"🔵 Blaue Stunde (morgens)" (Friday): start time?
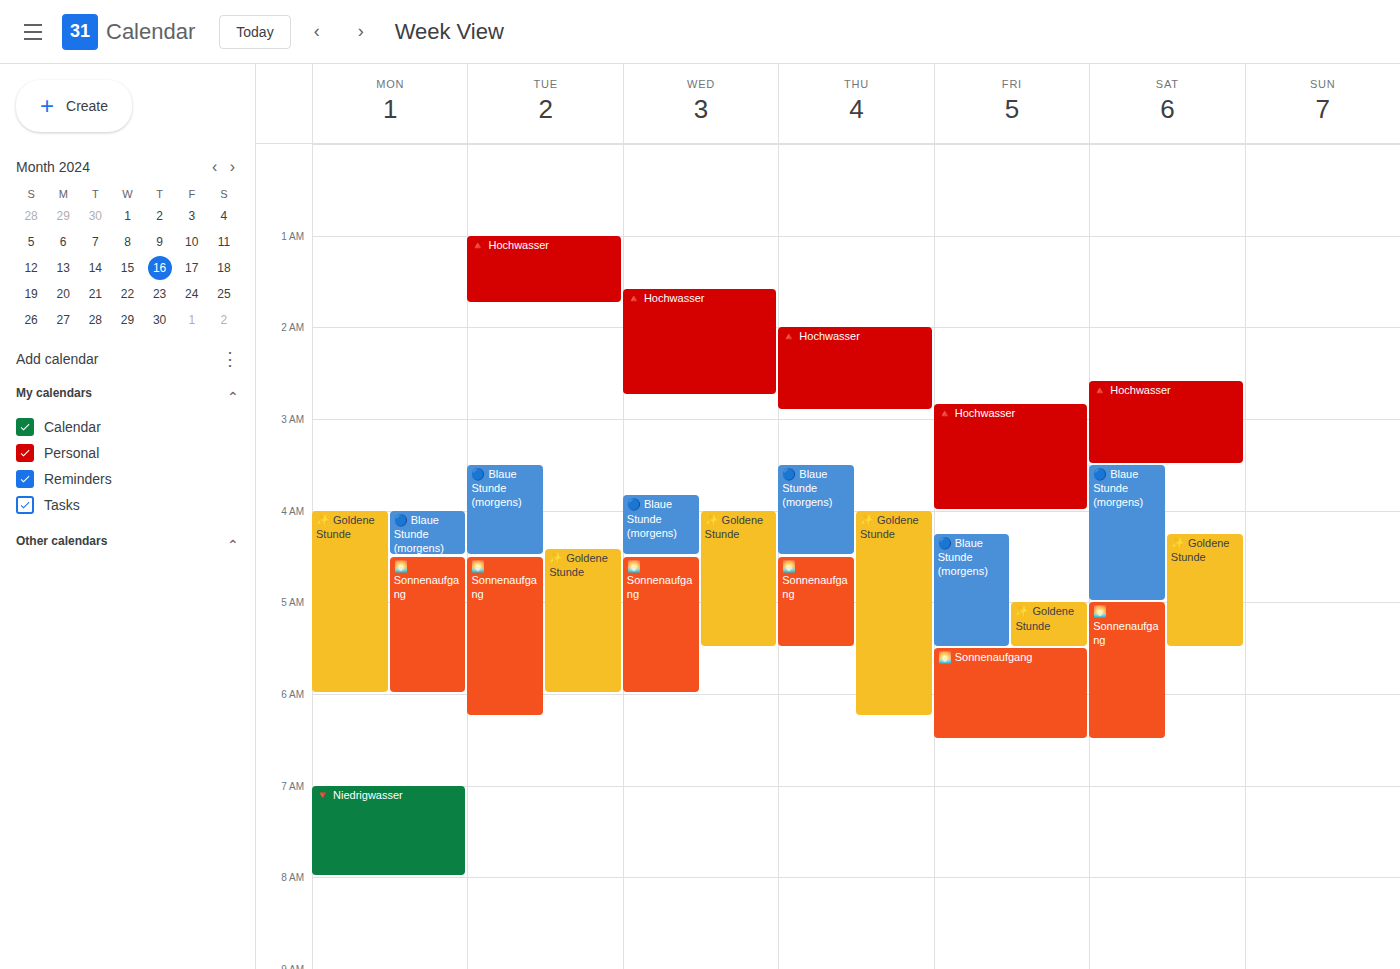
4:15 AM